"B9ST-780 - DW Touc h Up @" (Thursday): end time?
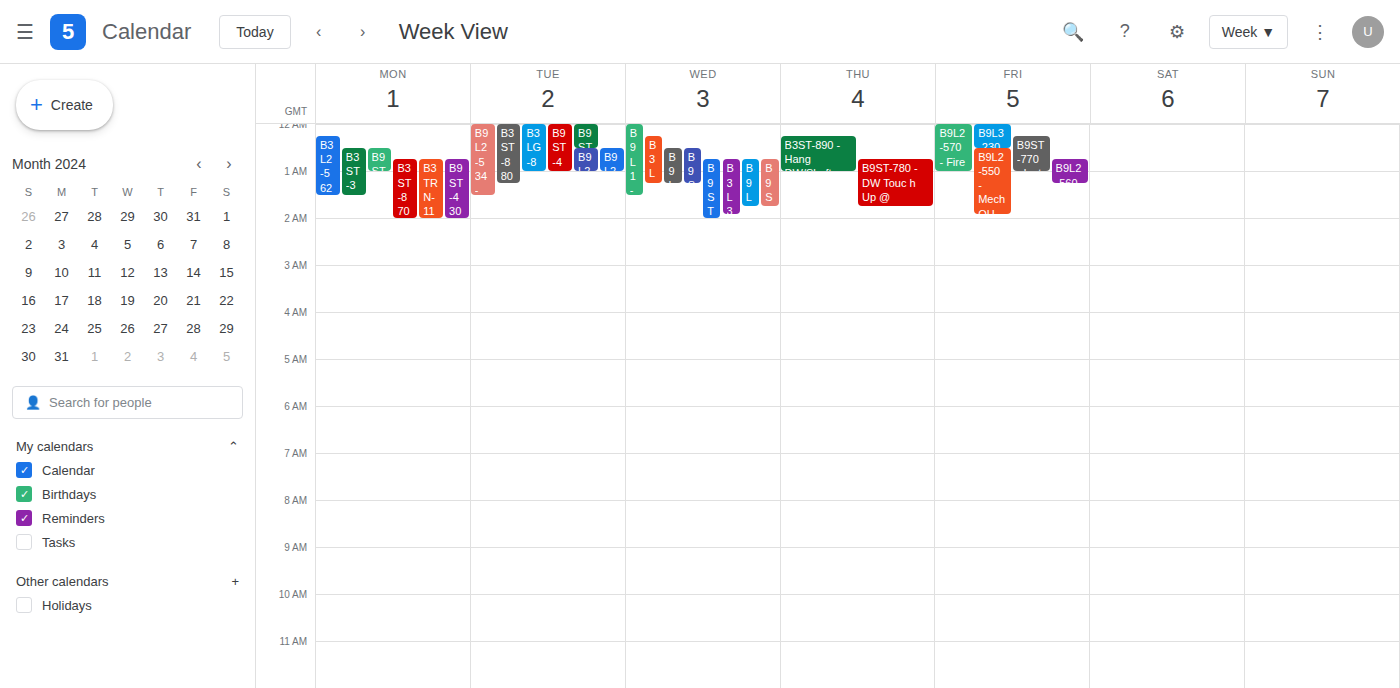
1:45 AM